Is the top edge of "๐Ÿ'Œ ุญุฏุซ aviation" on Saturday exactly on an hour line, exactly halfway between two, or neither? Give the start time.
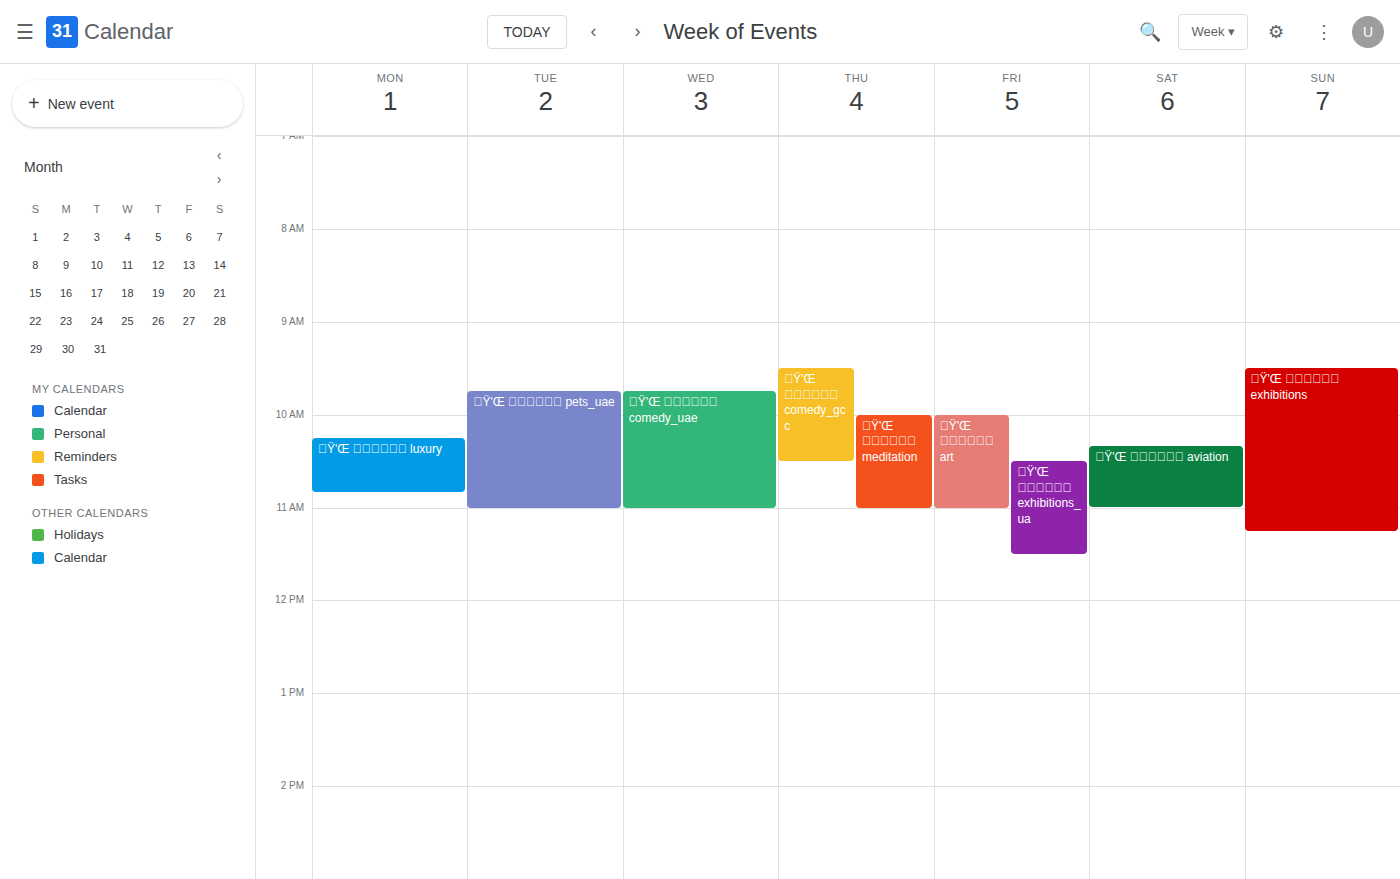
10:20 AM -- neither: 20 minutes below the 10 AM line and 40 minutes above the 11 AM line.